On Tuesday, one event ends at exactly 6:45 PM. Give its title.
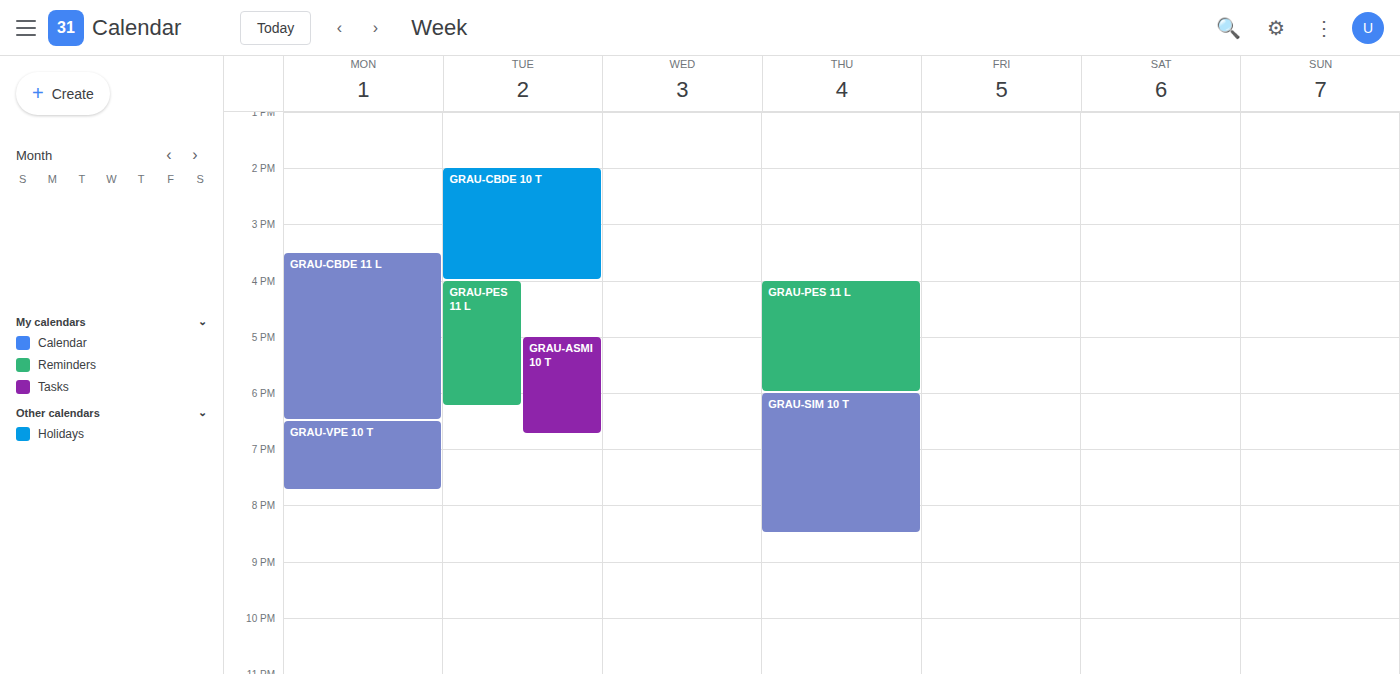
"GRAU-ASMI 10 T"